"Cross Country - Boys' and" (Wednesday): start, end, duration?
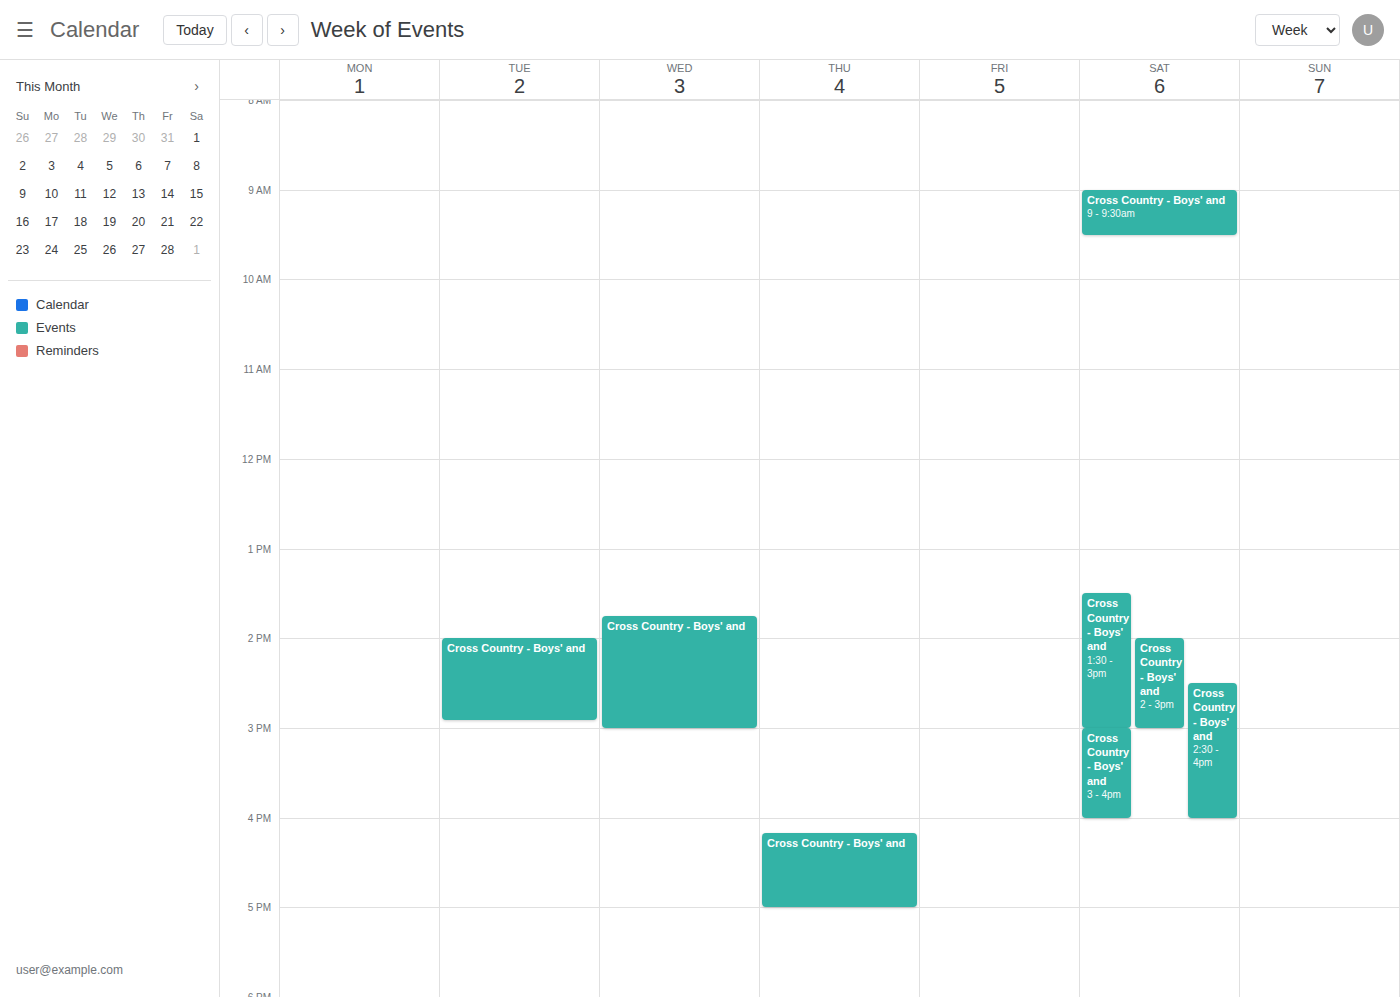
1:45 PM to 3:00 PM, 1 hour 15 minutes